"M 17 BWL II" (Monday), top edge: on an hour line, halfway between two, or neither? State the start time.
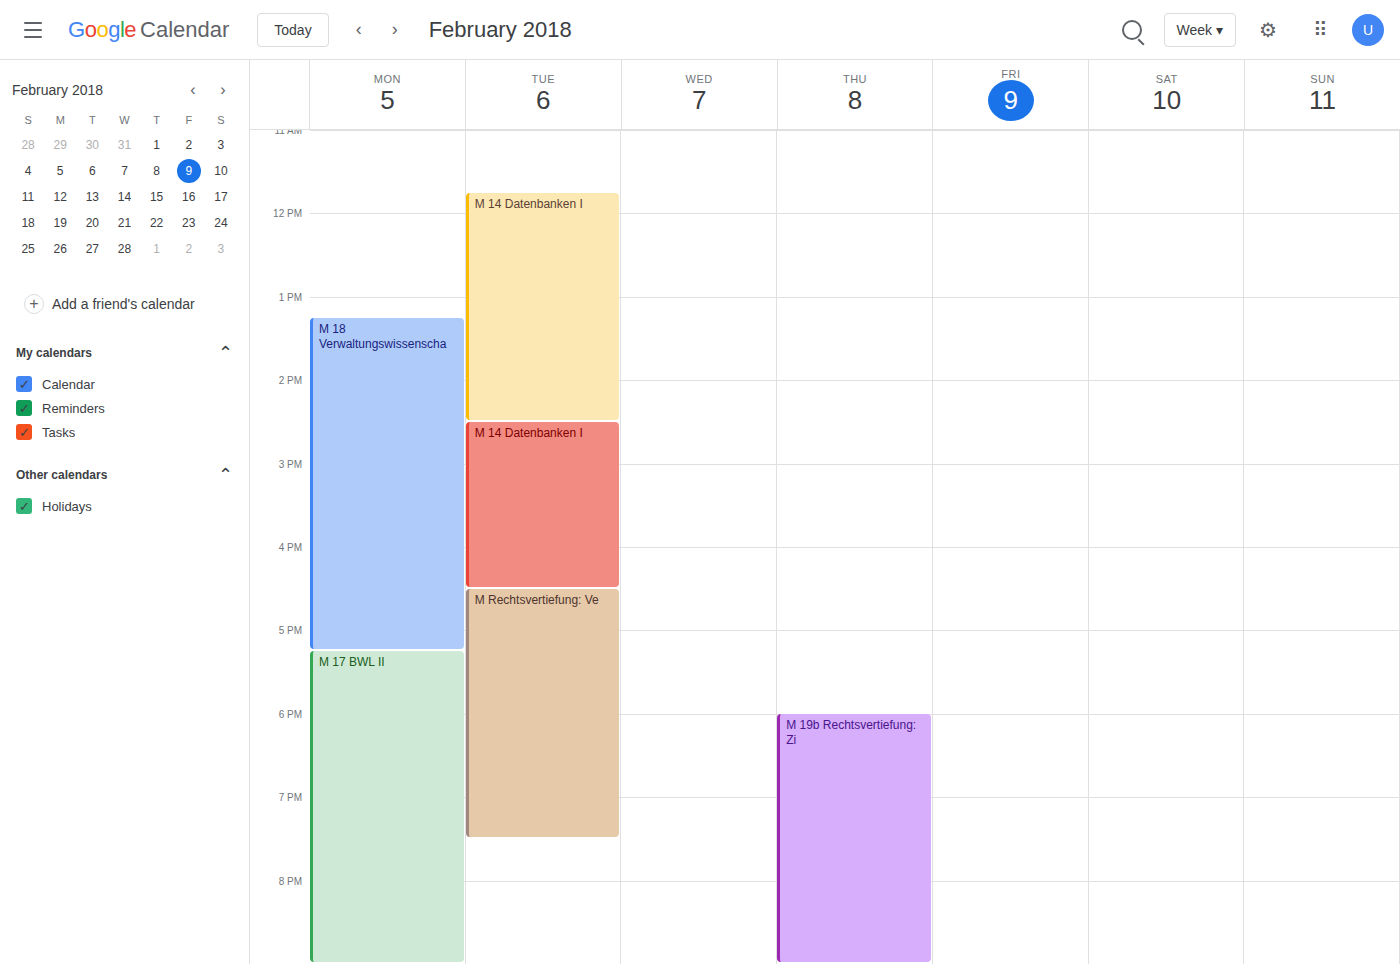
5:15 PM -- neither: a quarter of the way from the 5 PM line to the 6 PM line.